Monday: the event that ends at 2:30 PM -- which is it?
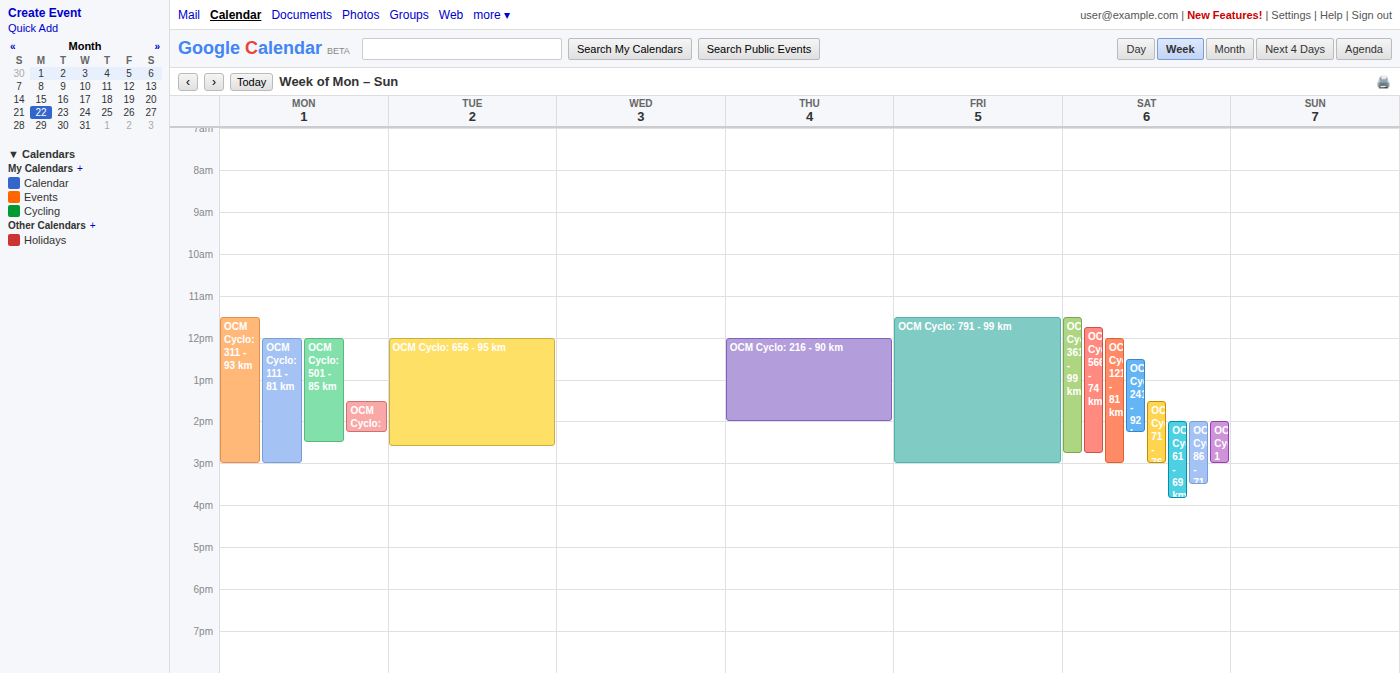
"OCM Cyclo: 501 - 85 km"